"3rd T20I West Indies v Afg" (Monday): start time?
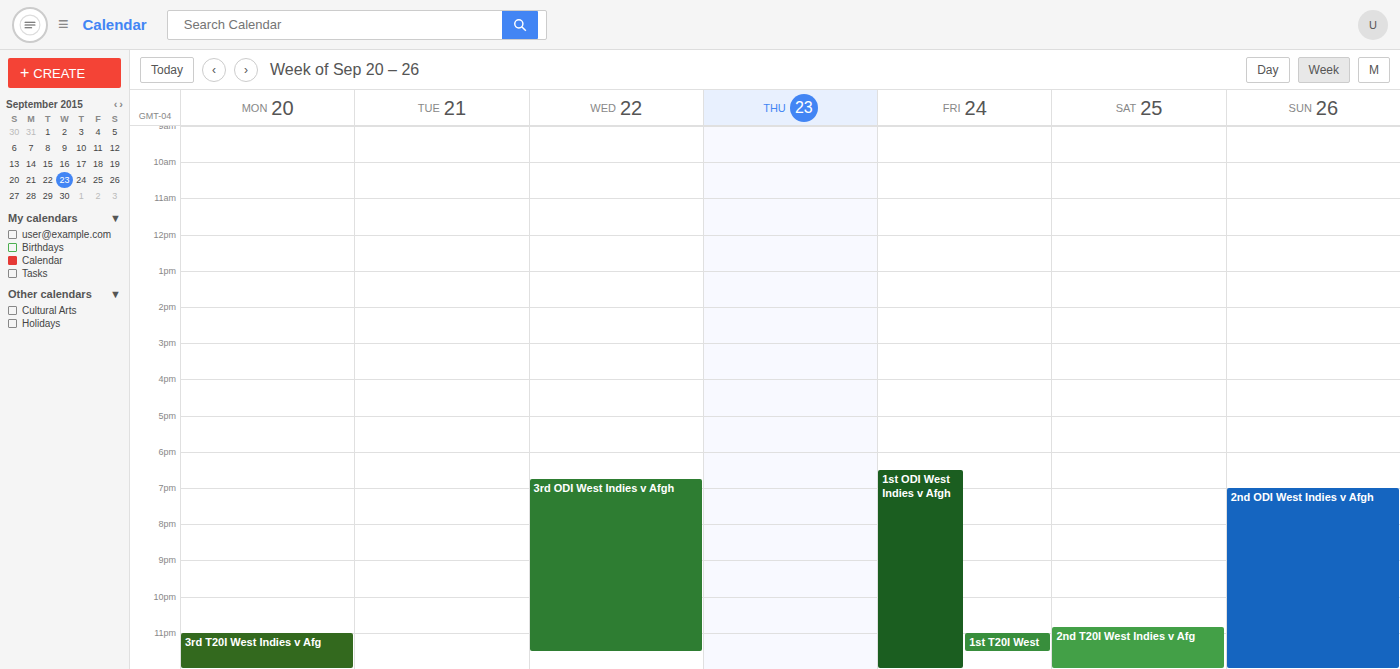
11:00 PM